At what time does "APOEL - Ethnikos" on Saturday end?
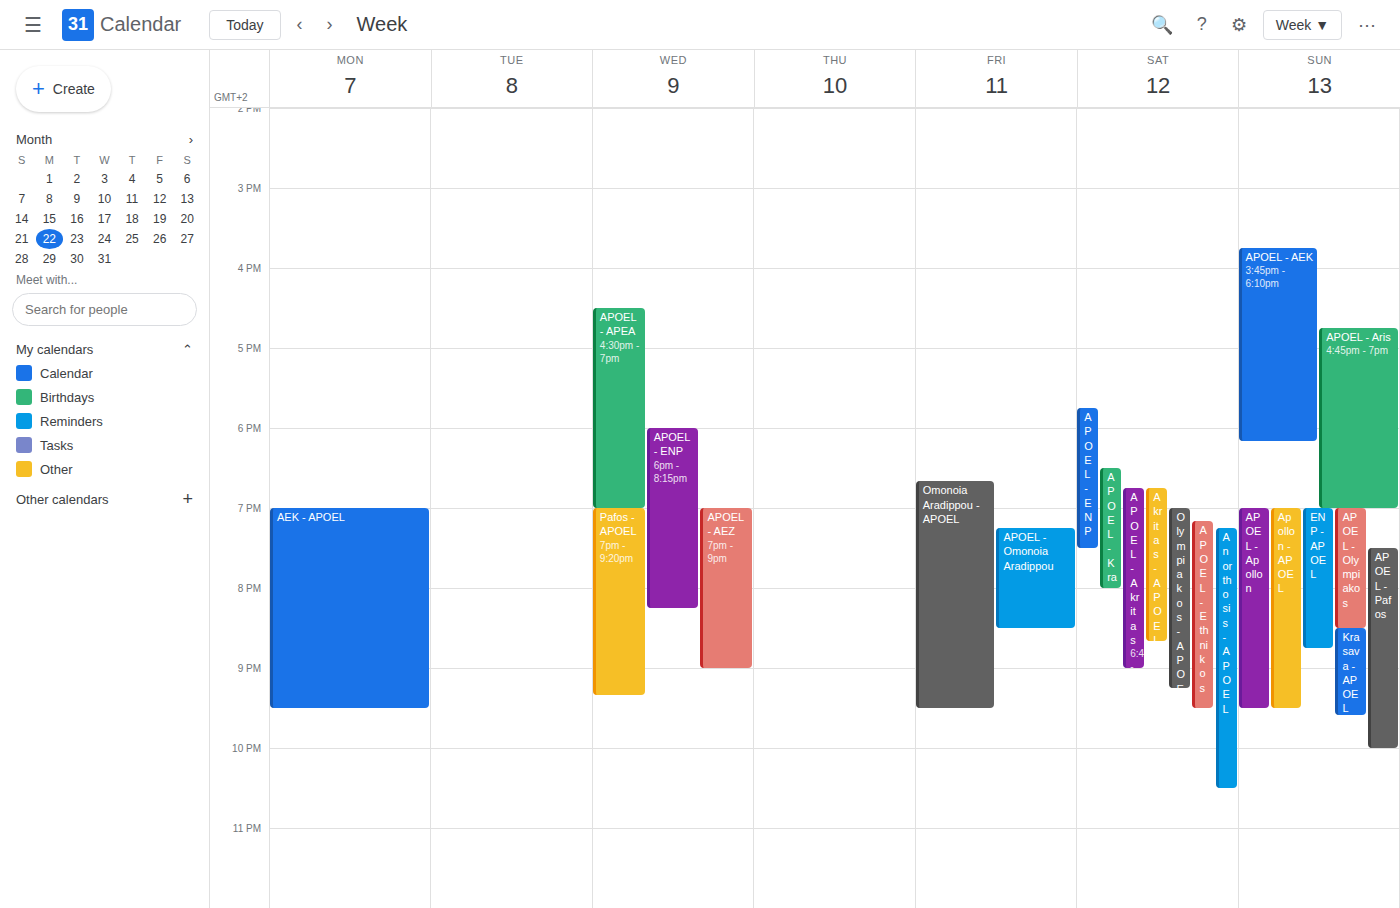
21:30